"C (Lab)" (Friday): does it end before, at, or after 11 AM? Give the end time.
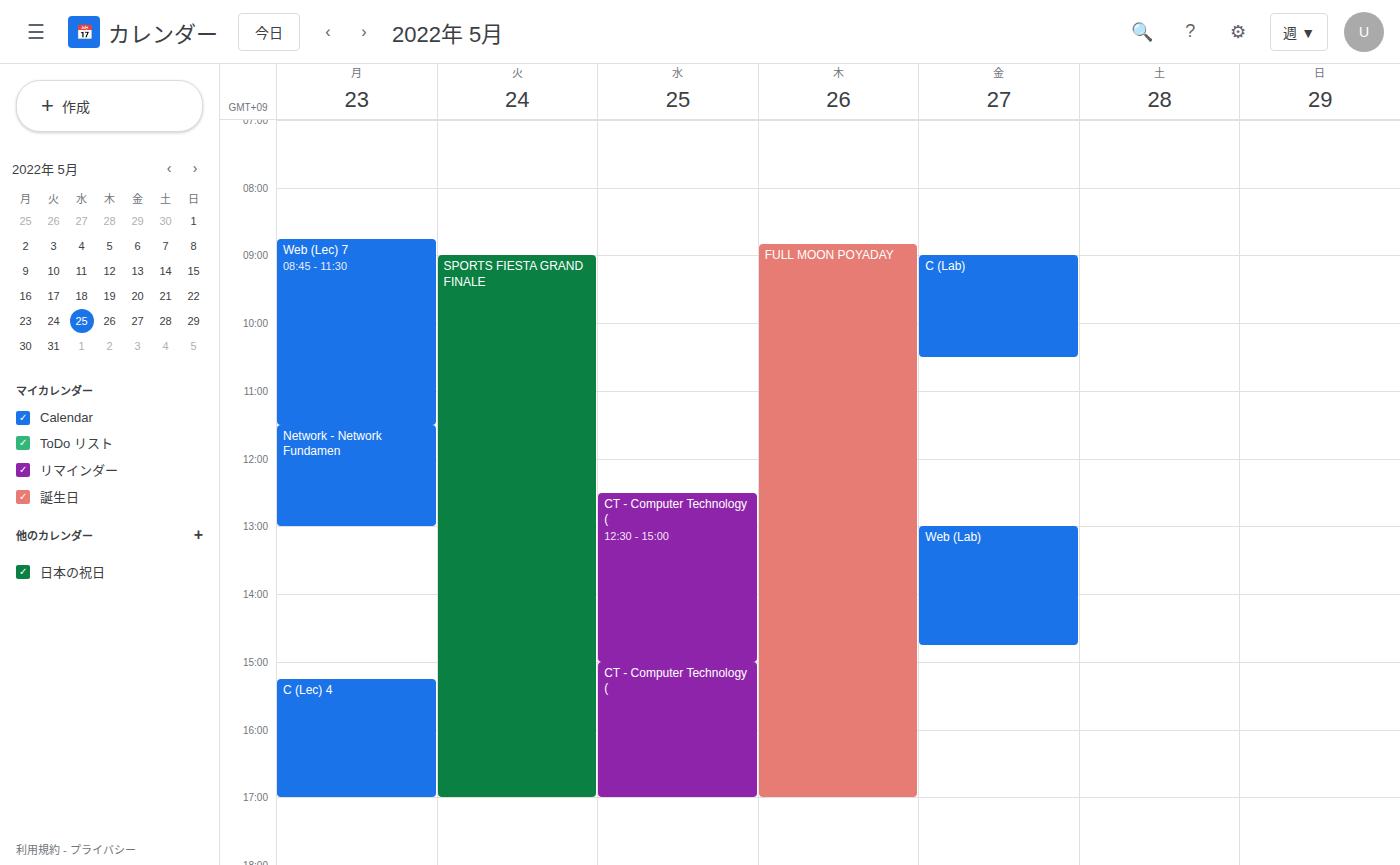
10:30 AM -- before 11 AM, 30 minutes above the 11 AM line.